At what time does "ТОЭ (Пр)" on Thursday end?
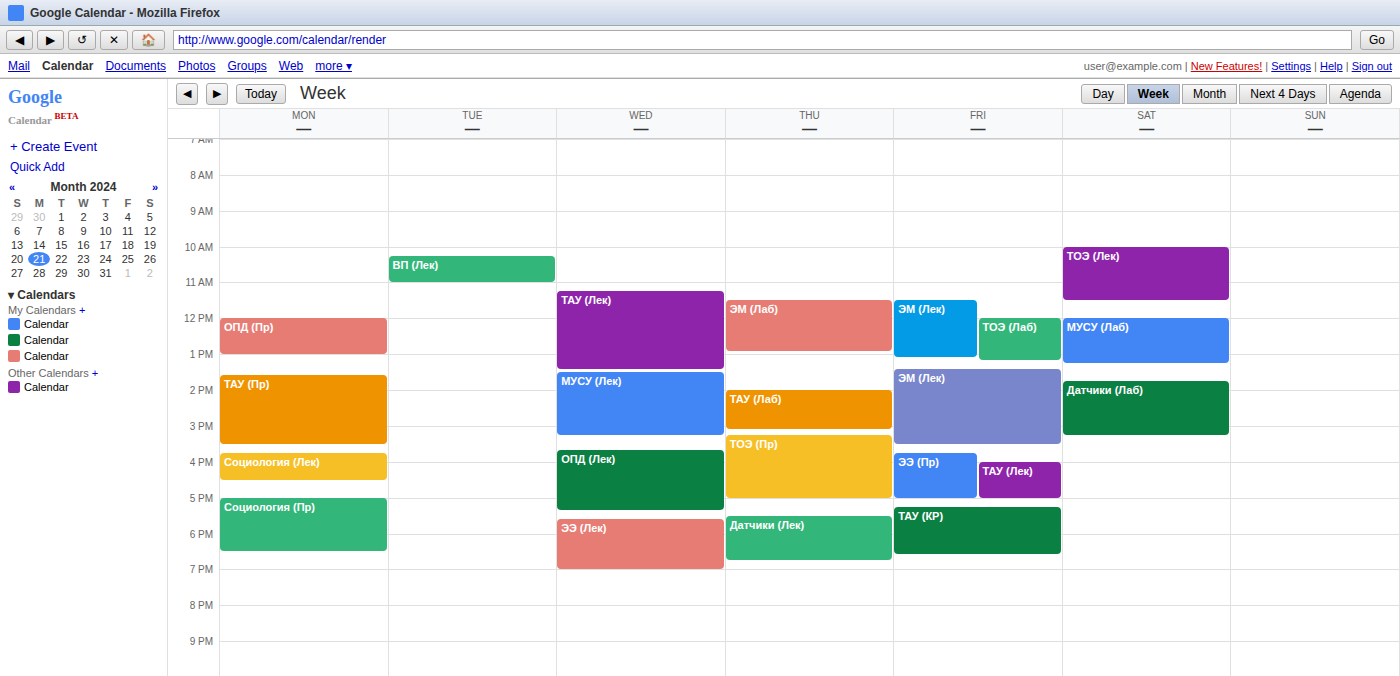
5:00 PM